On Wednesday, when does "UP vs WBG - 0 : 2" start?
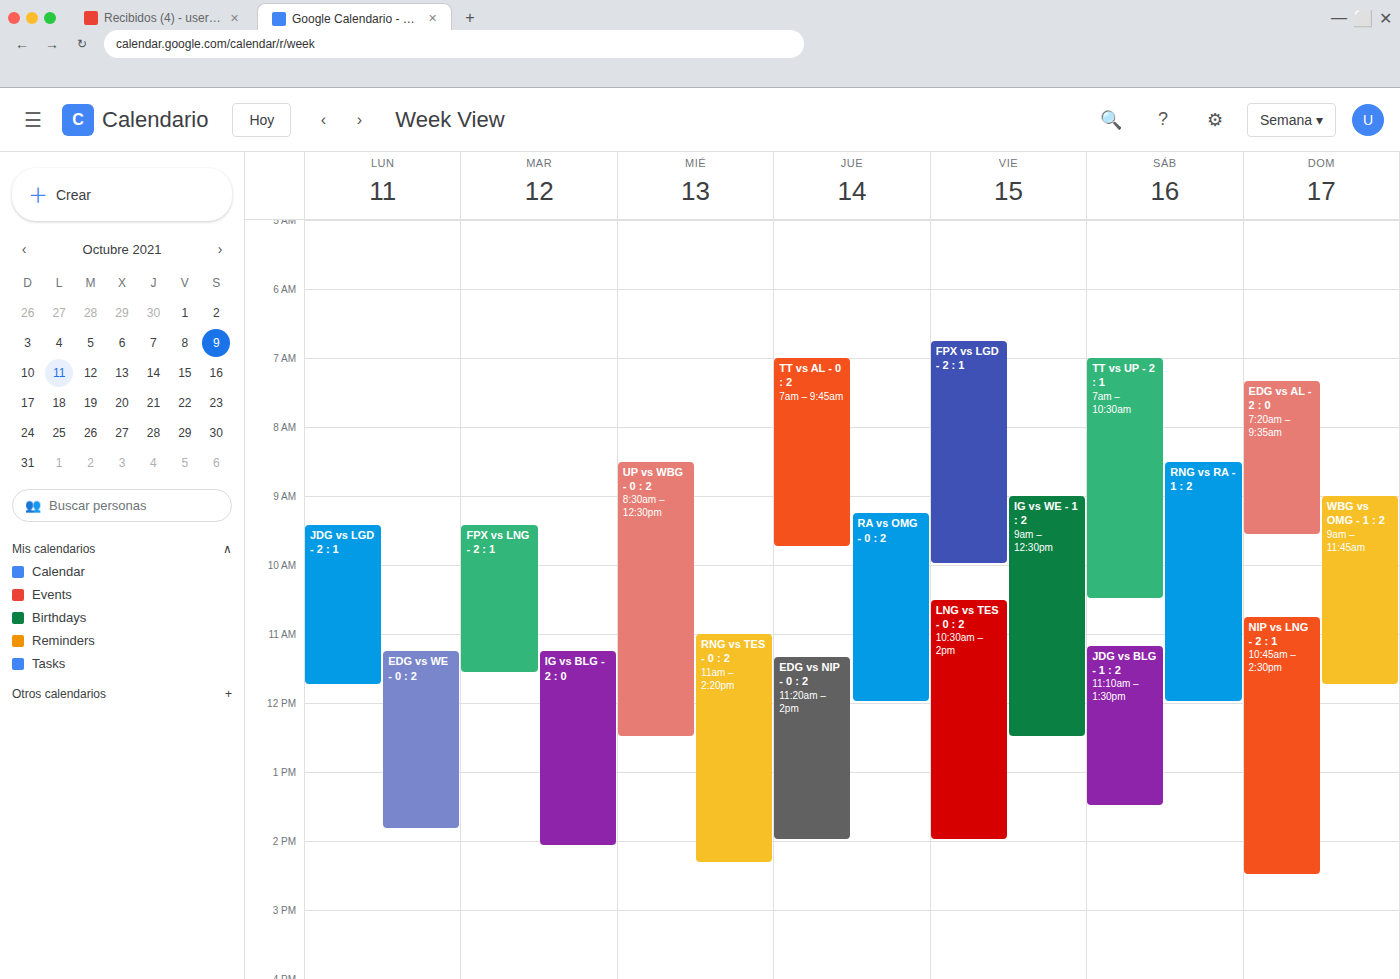
8:30 AM